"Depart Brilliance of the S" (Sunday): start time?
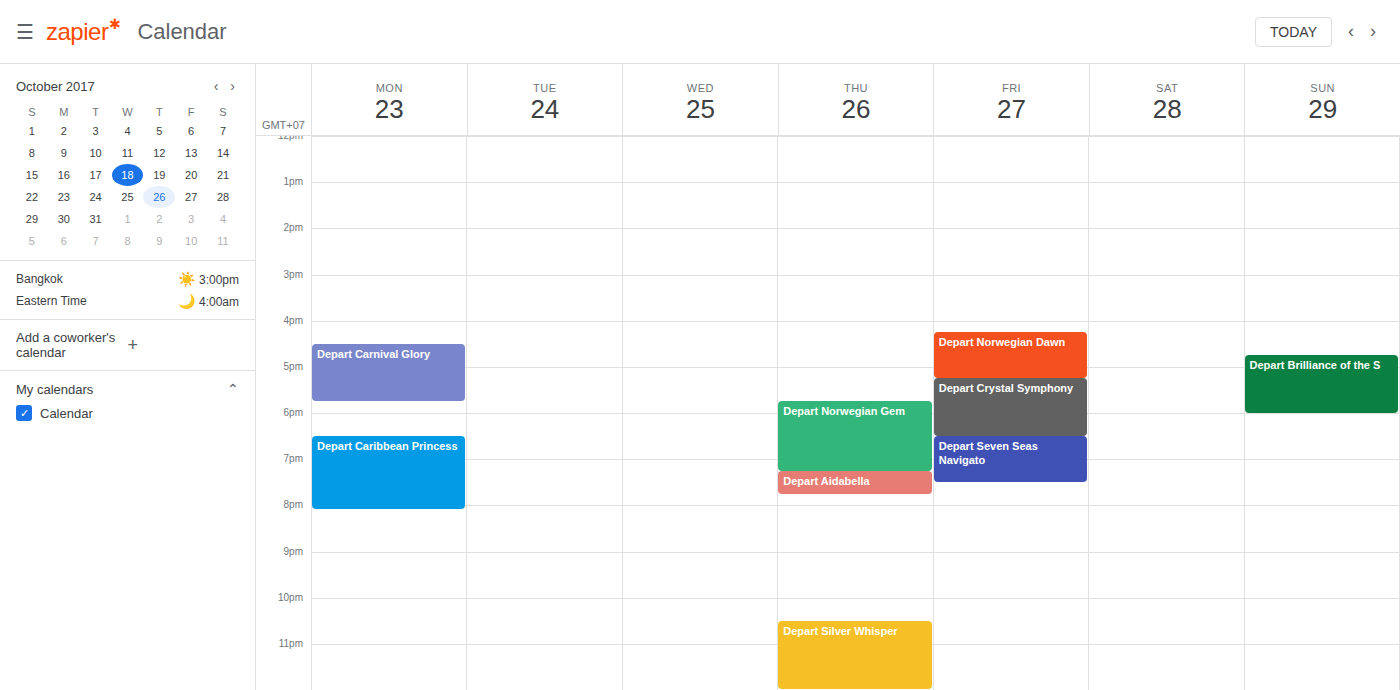
4:45 PM